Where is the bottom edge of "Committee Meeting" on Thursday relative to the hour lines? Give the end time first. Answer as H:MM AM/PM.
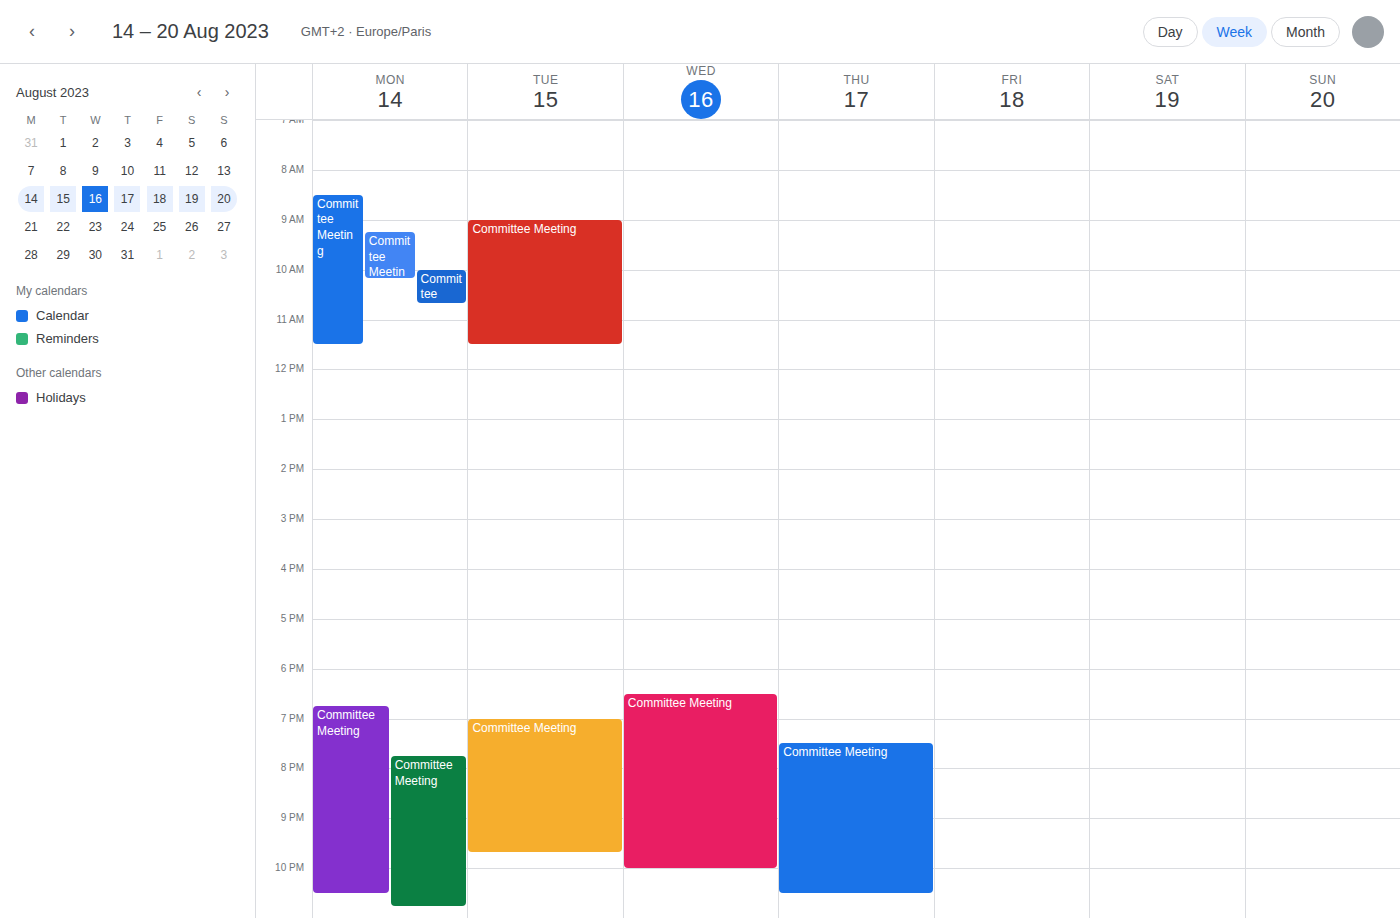
10:30 PM -- halfway between the 10 PM and 11 PM lines.